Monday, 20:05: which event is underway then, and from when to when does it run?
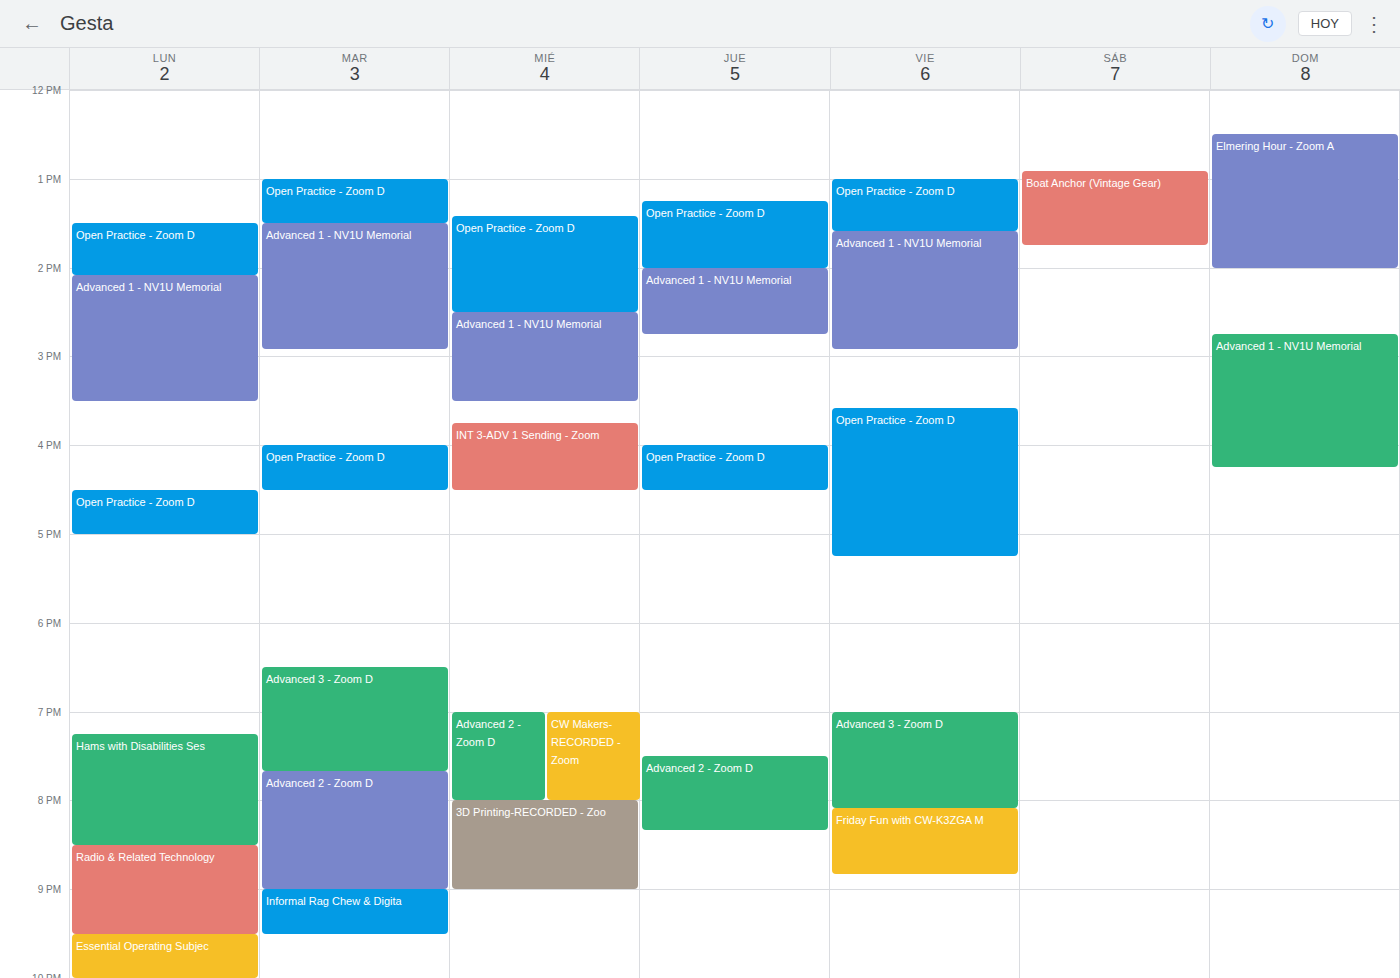
"Hams with Disabilities Ses", 19:15 to 20:30